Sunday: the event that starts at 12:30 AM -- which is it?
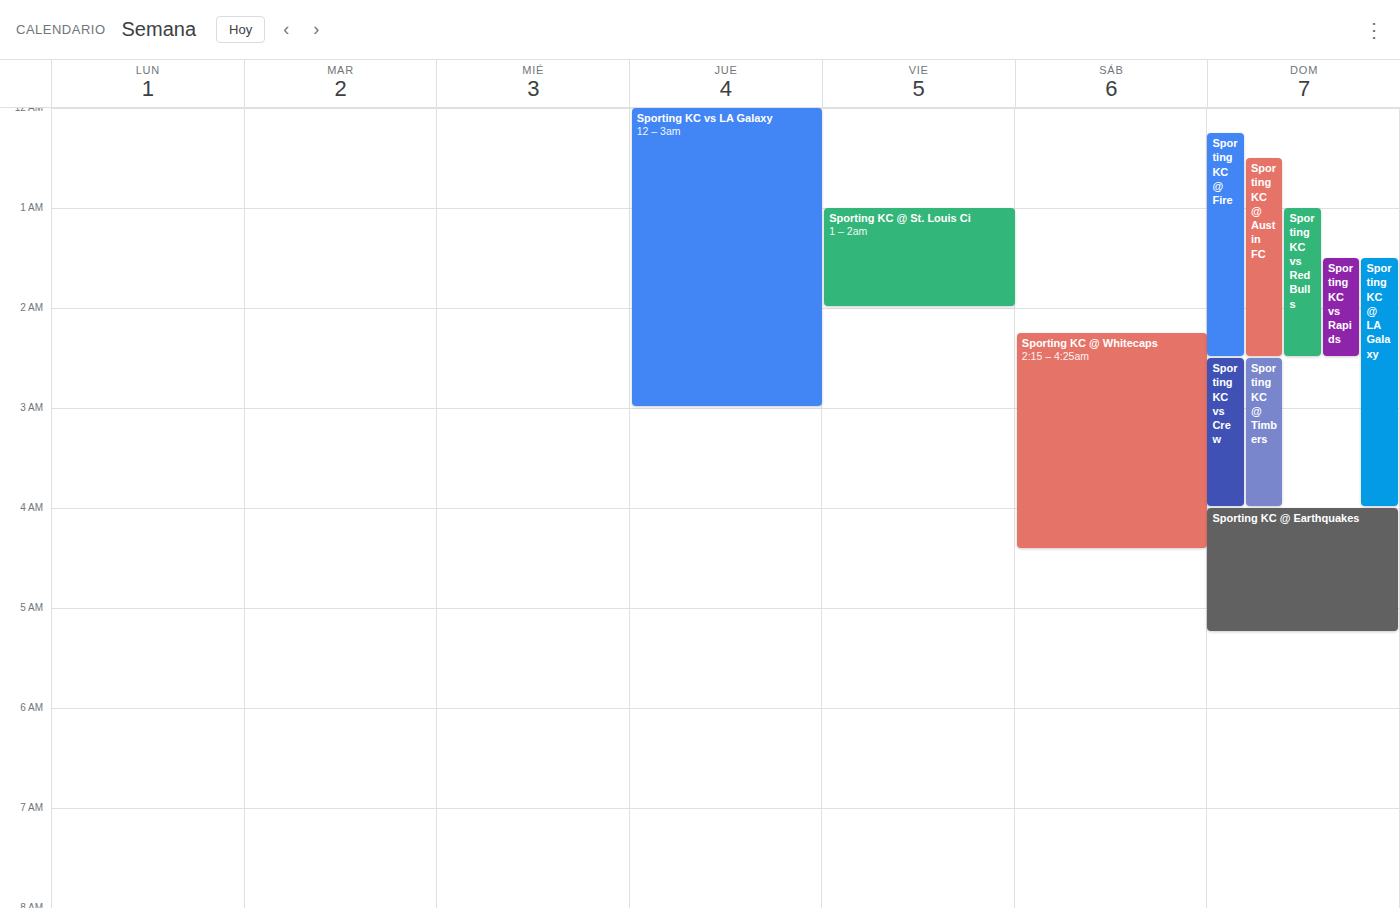
"Sporting KC @ Austin FC"